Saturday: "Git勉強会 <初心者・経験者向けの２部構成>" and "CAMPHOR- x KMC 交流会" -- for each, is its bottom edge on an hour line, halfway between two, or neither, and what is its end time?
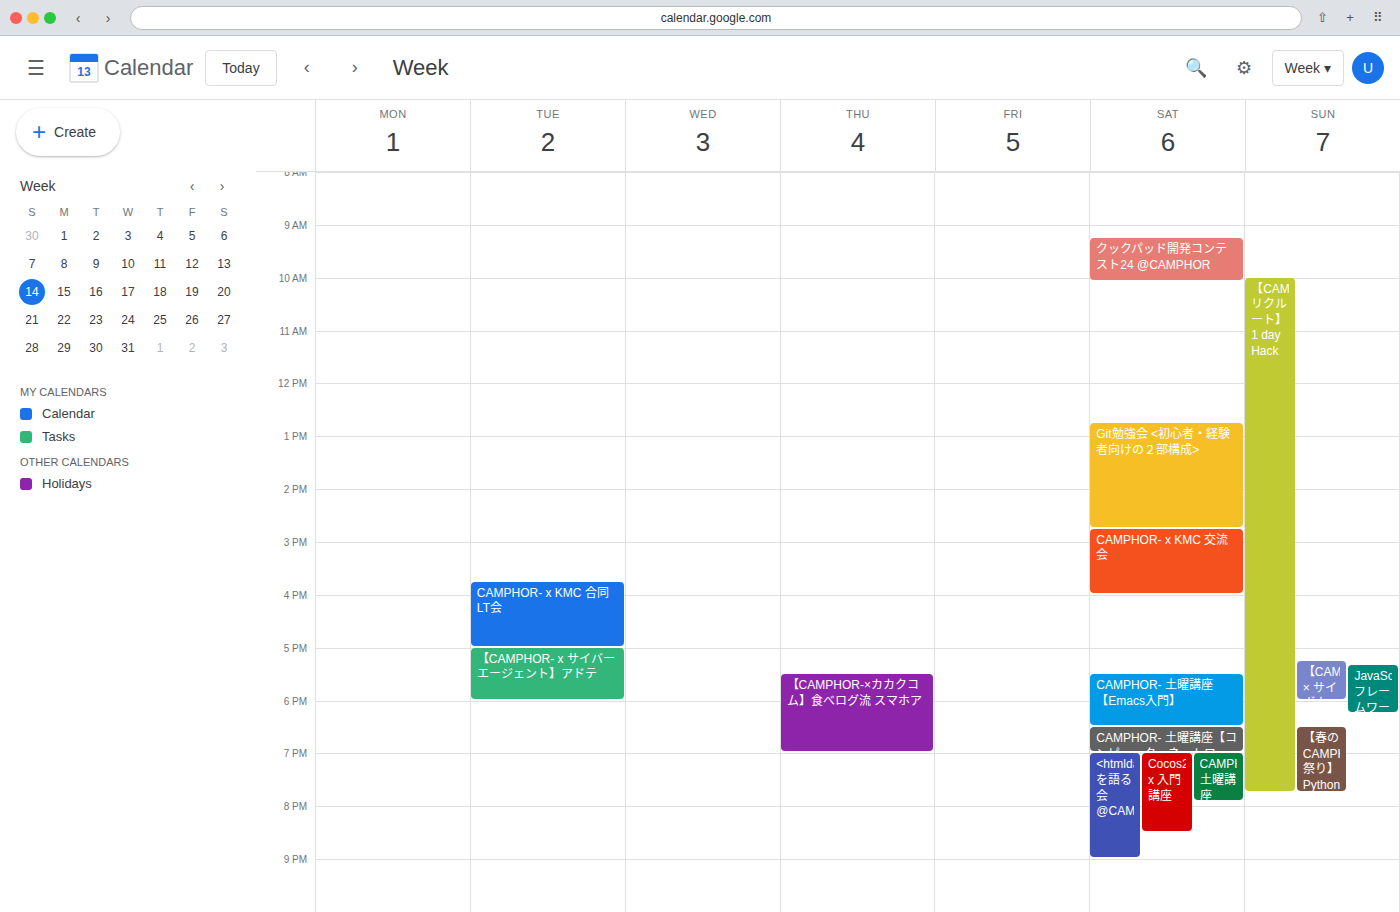
"Git勉強会 <初心者・経験者向けの２部構成>": 2:45 PM, neither: three quarters of the way from the 2 PM line to the 3 PM line. "CAMPHOR- x KMC 交流会": 4:00 PM, exactly on the 4 PM line.